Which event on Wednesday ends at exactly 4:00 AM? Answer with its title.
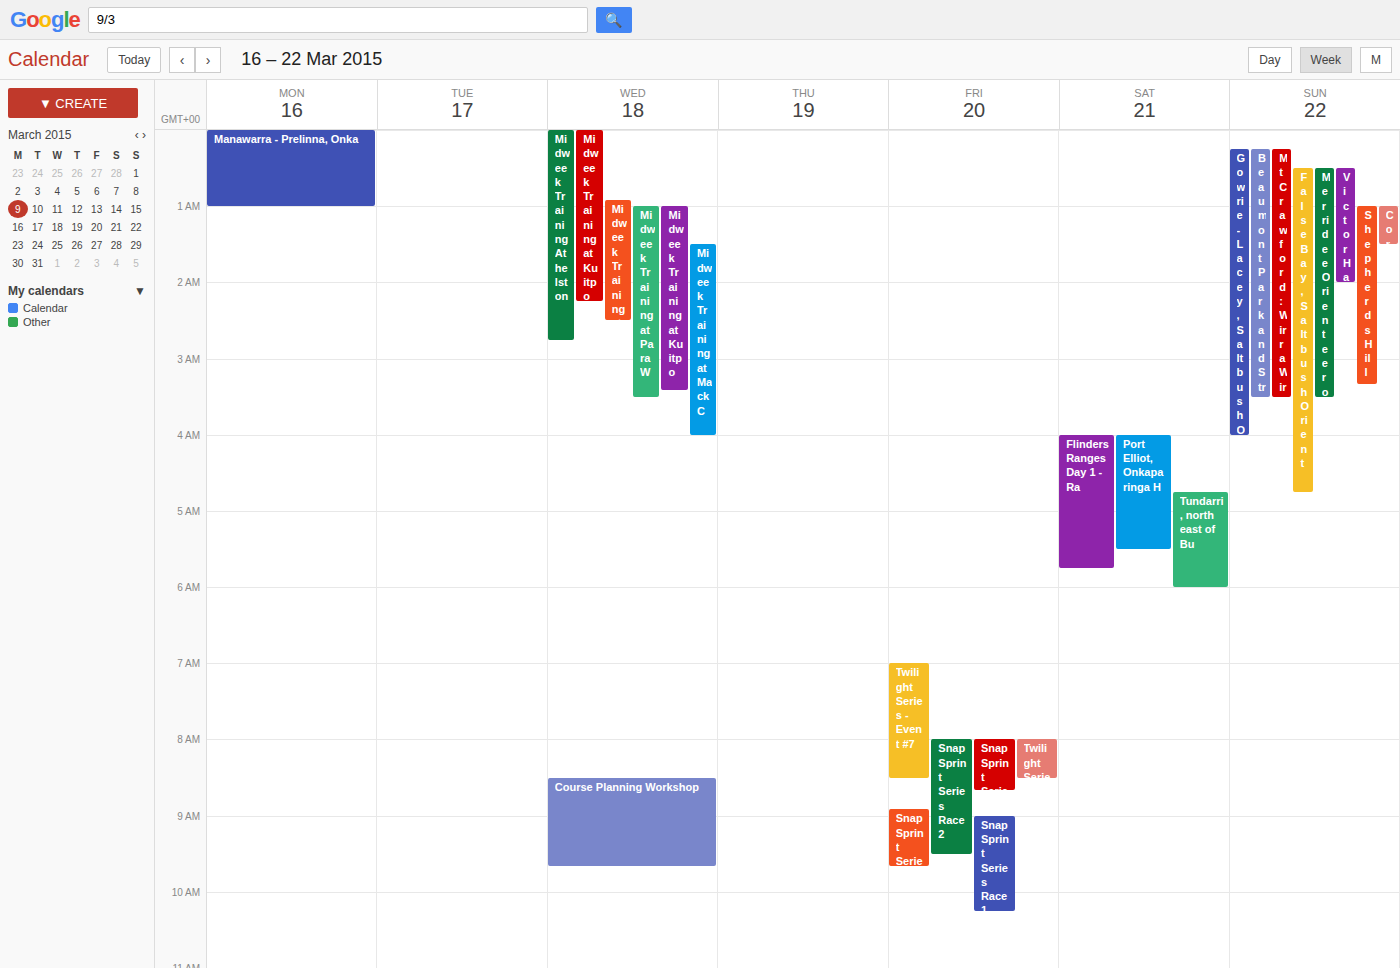
"Midweek Training at Mack C"